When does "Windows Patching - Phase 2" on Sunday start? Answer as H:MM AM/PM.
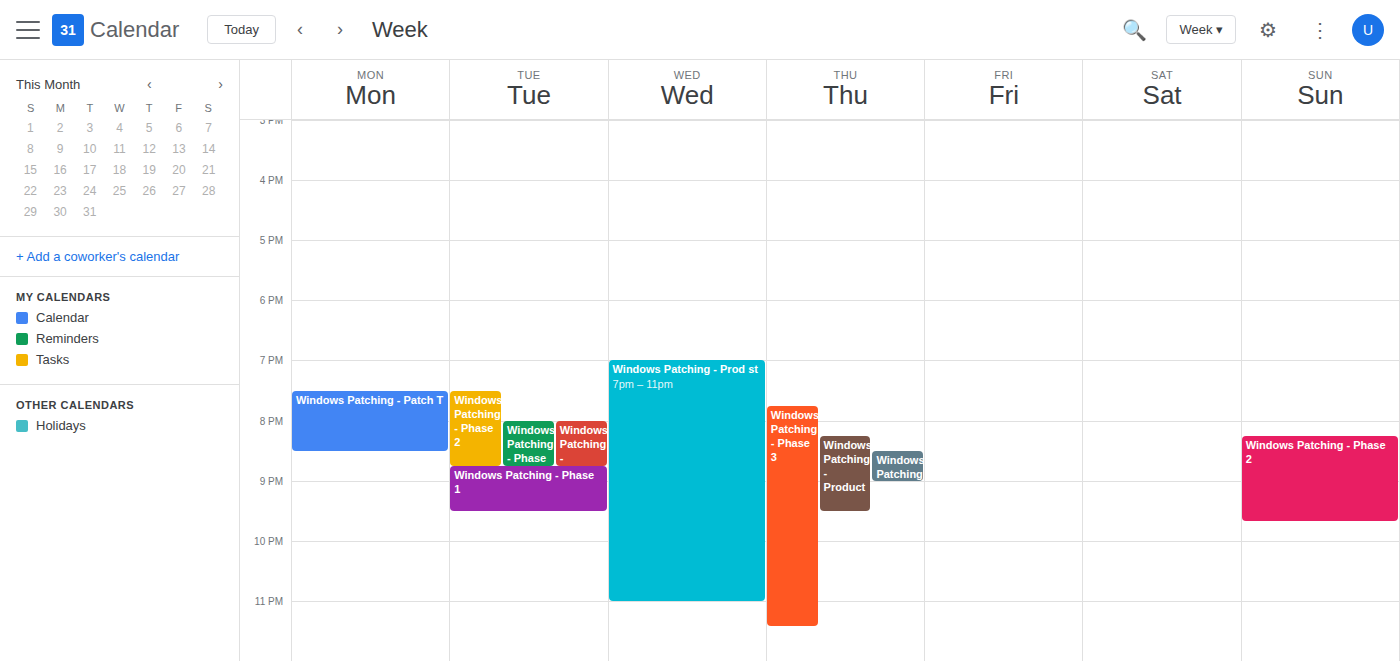
8:15 PM